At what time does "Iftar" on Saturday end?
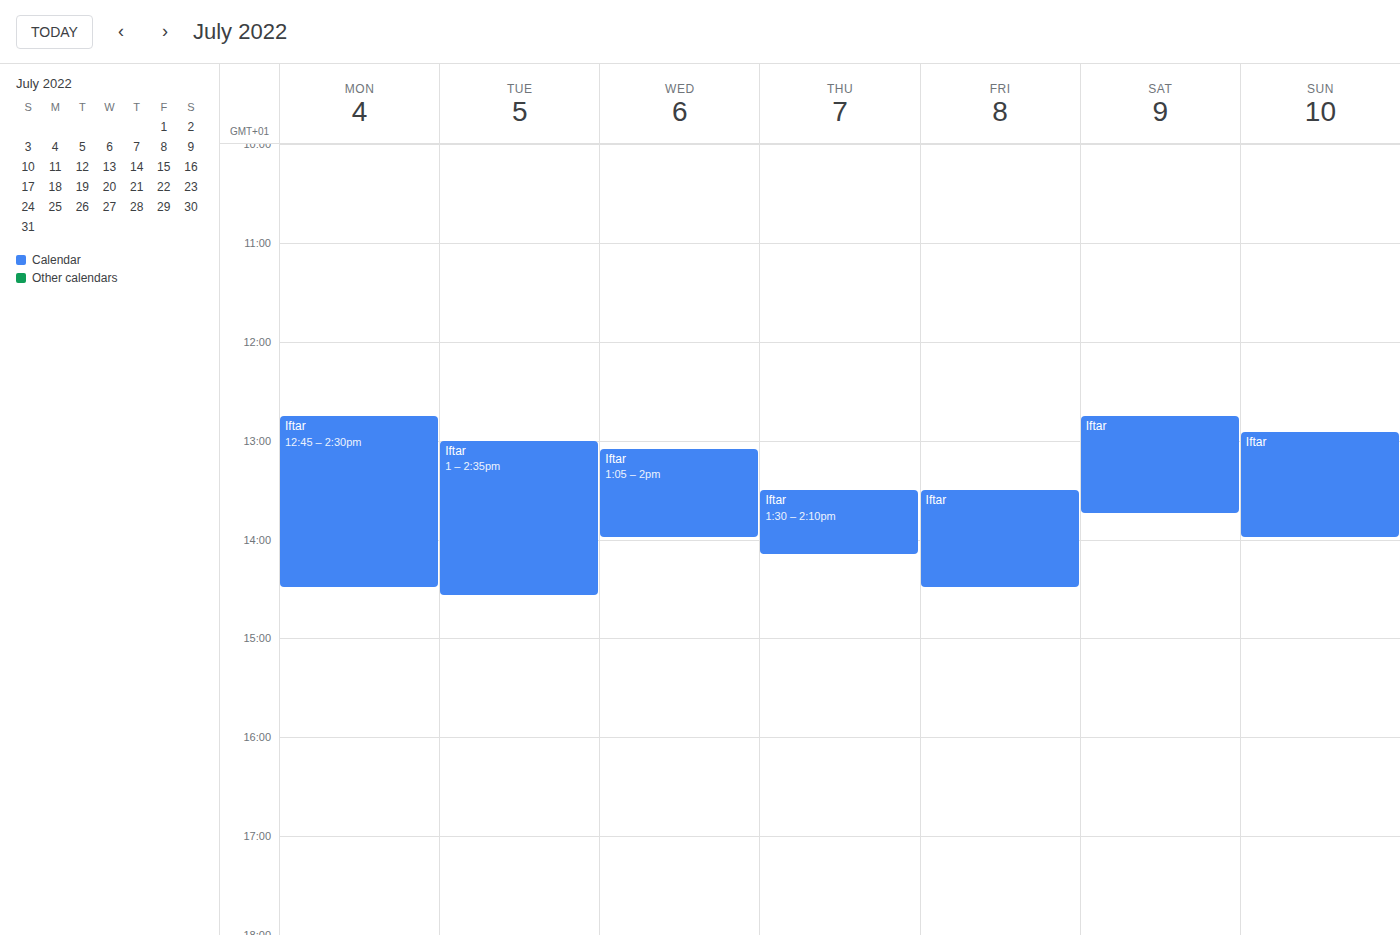
1:45 PM